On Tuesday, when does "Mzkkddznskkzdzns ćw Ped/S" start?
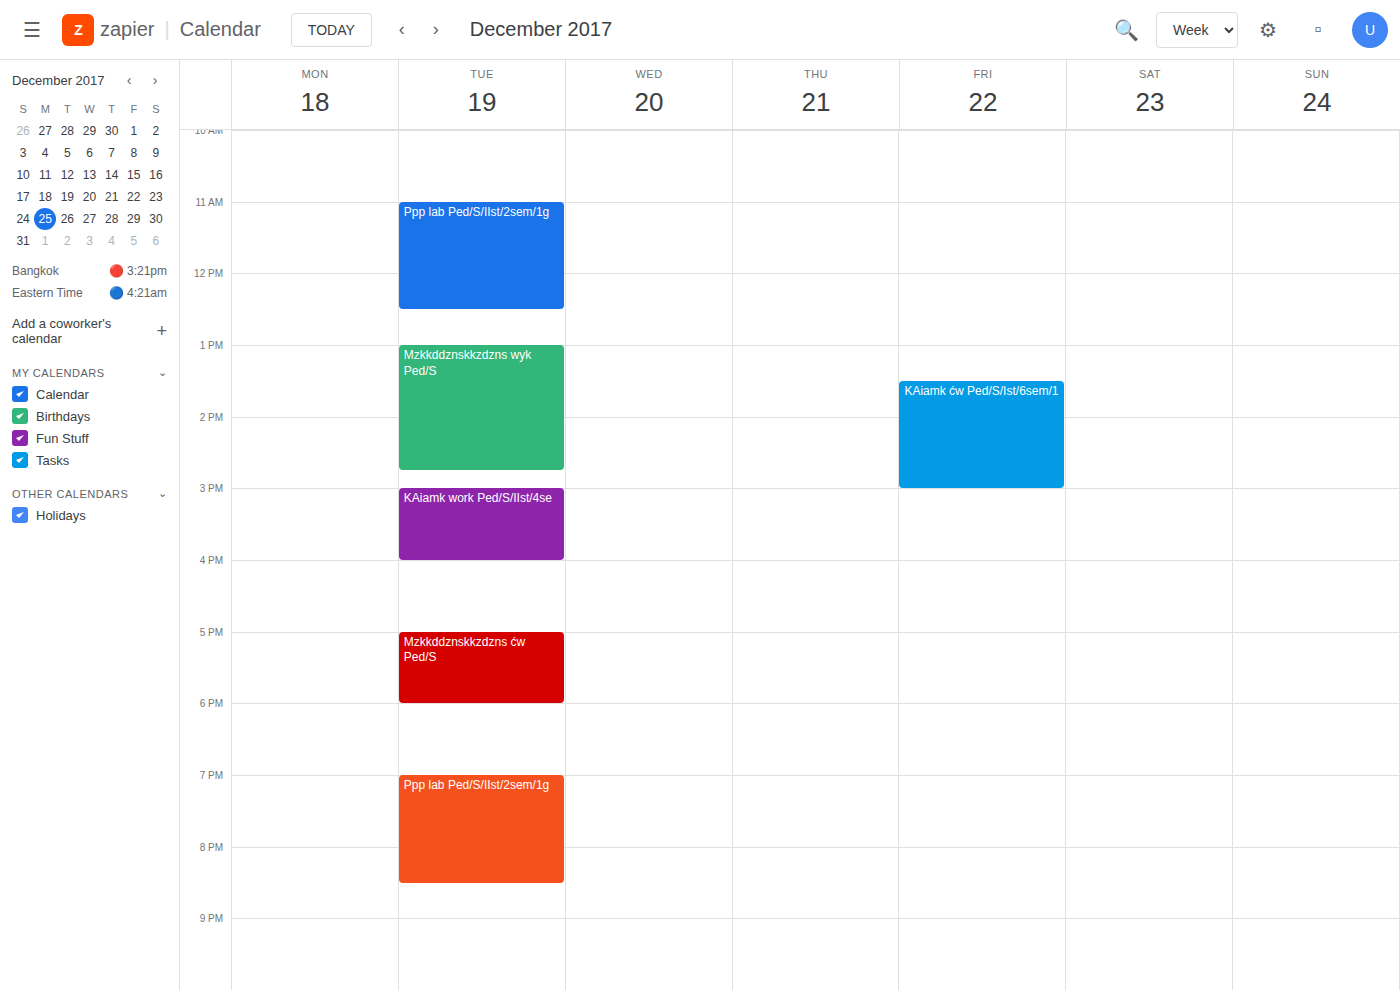
5:00 PM